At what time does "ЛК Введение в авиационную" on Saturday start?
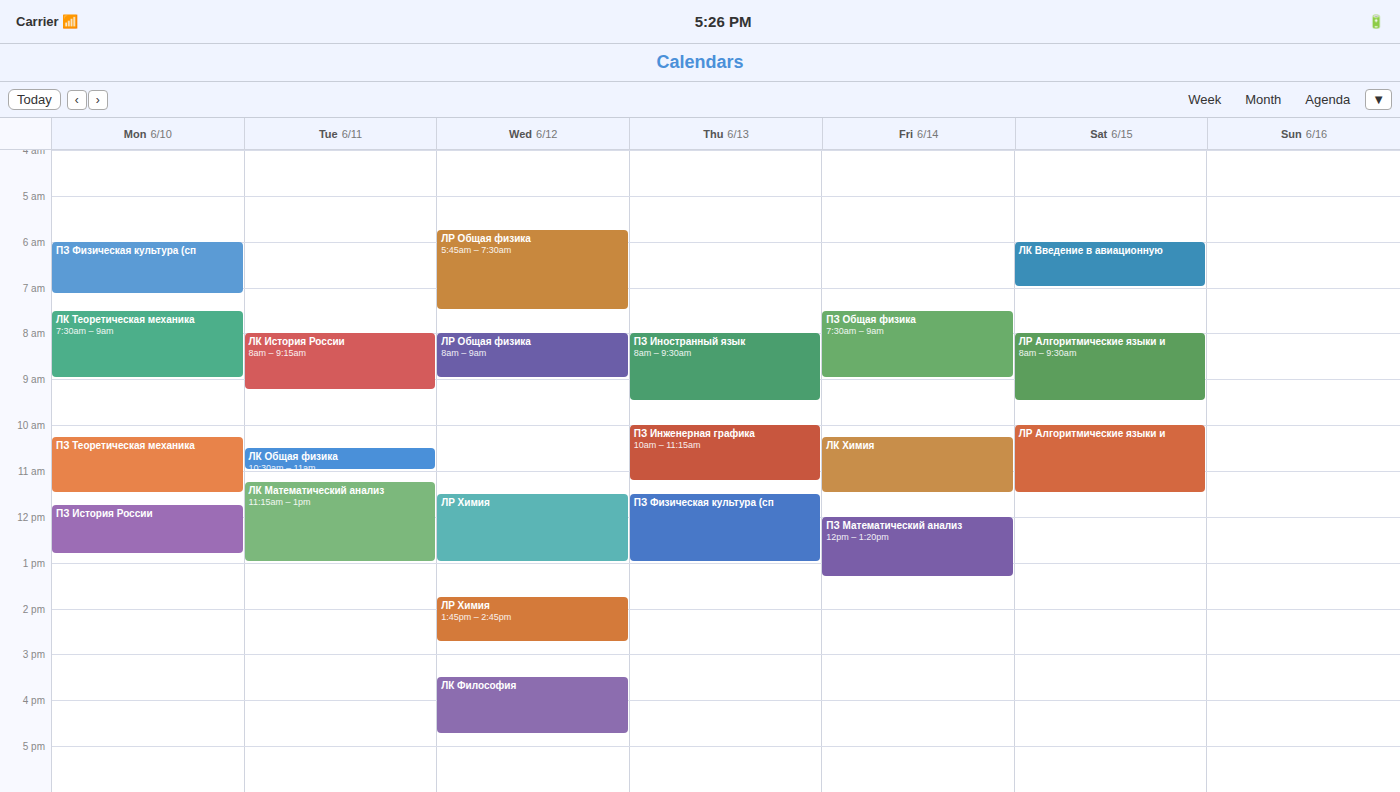
6:00 AM